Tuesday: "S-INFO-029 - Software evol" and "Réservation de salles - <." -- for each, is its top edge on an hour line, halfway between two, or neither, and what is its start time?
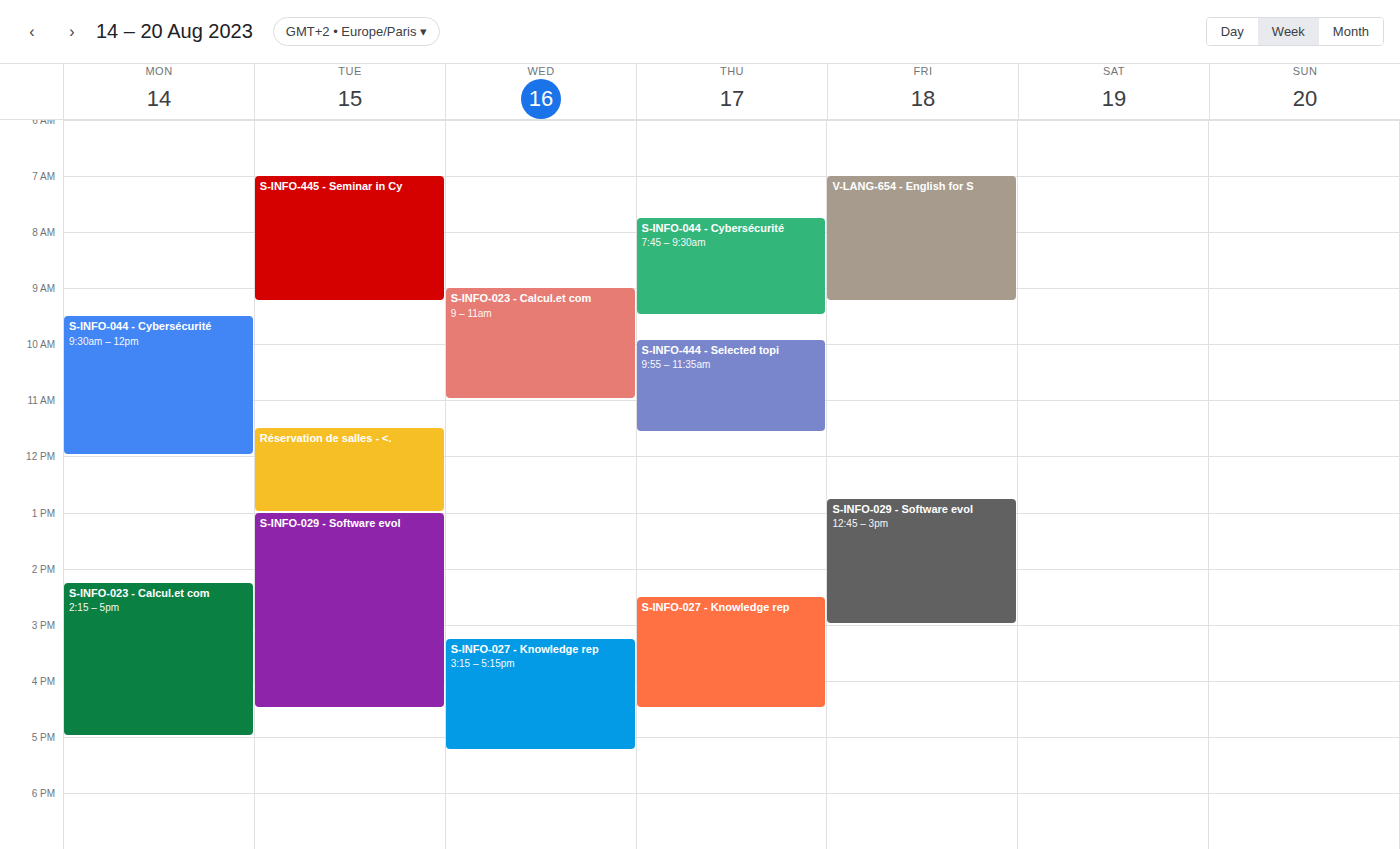
"S-INFO-029 - Software evol": 1:00 PM, exactly on the 1 PM line. "Réservation de salles - <.": 11:30 AM, halfway between the 11 AM and 12 PM lines.